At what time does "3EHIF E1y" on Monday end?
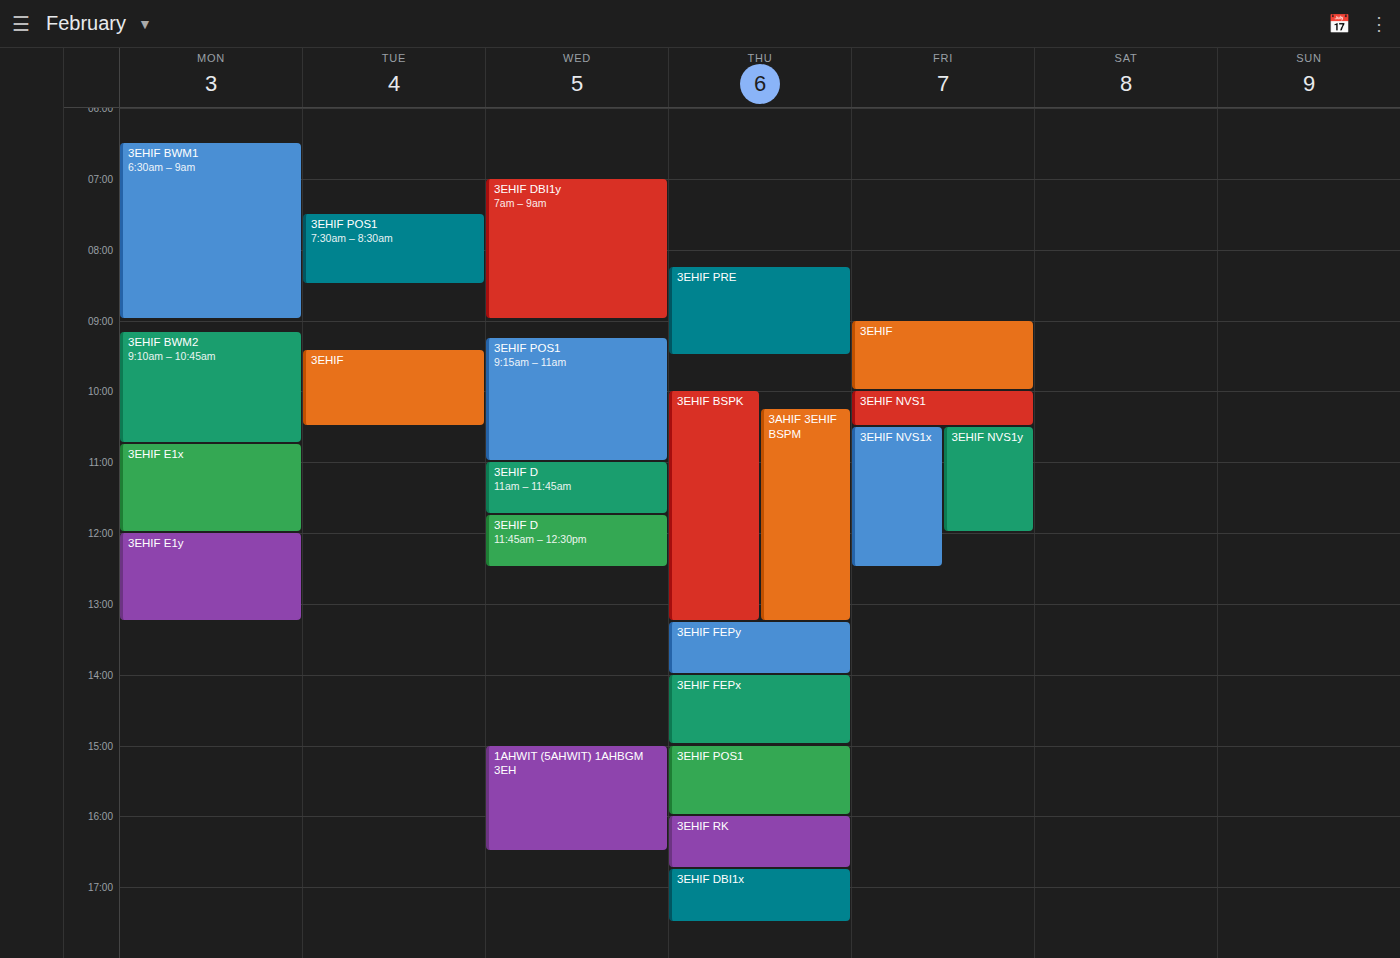
1:15 PM